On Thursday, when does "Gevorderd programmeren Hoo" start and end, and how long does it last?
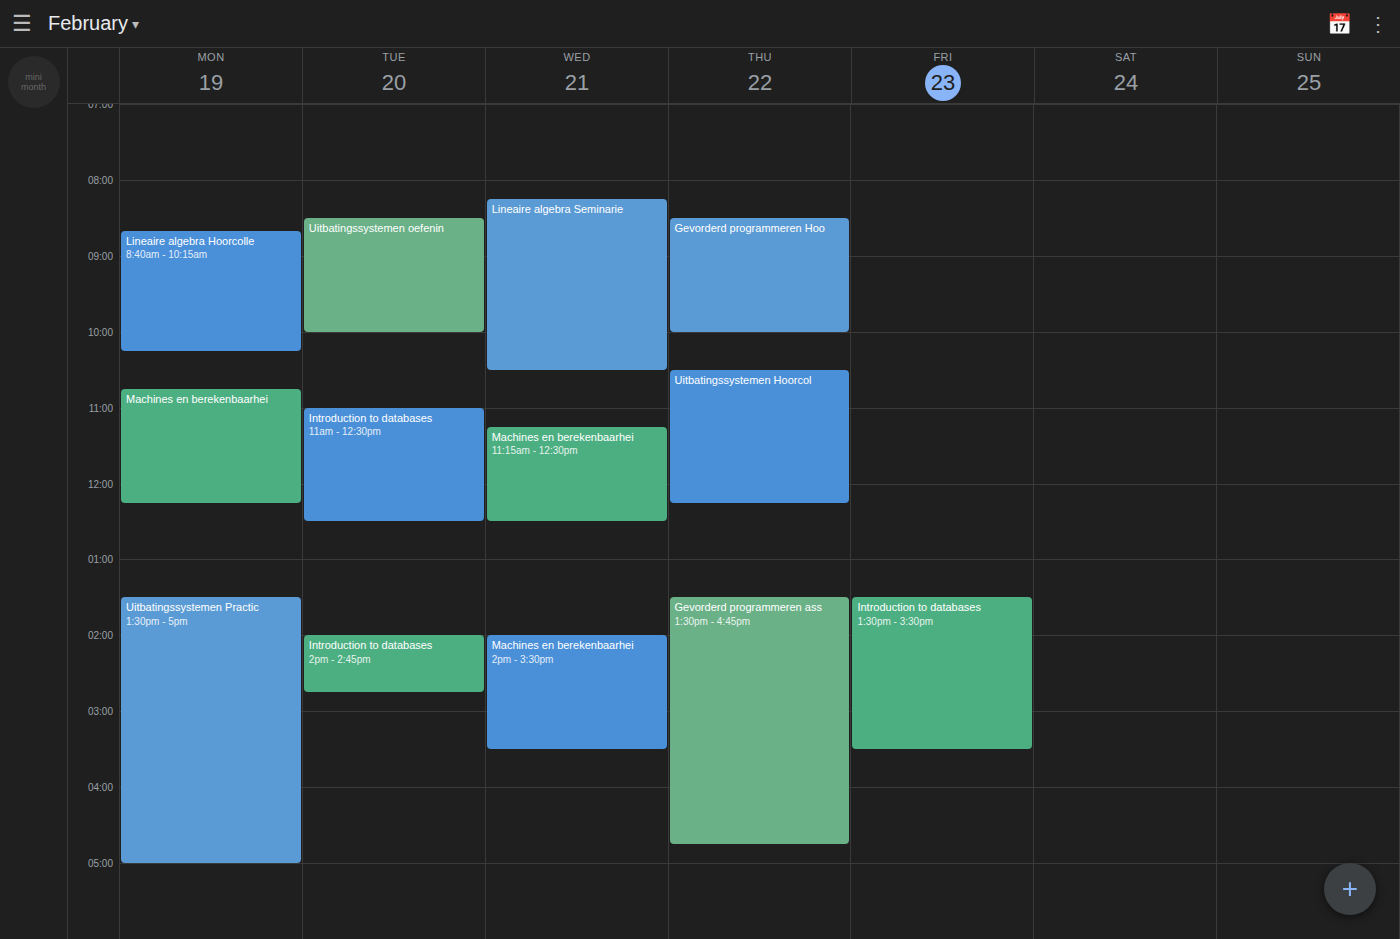
8:30 AM to 10:00 AM, 1 hour 30 minutes